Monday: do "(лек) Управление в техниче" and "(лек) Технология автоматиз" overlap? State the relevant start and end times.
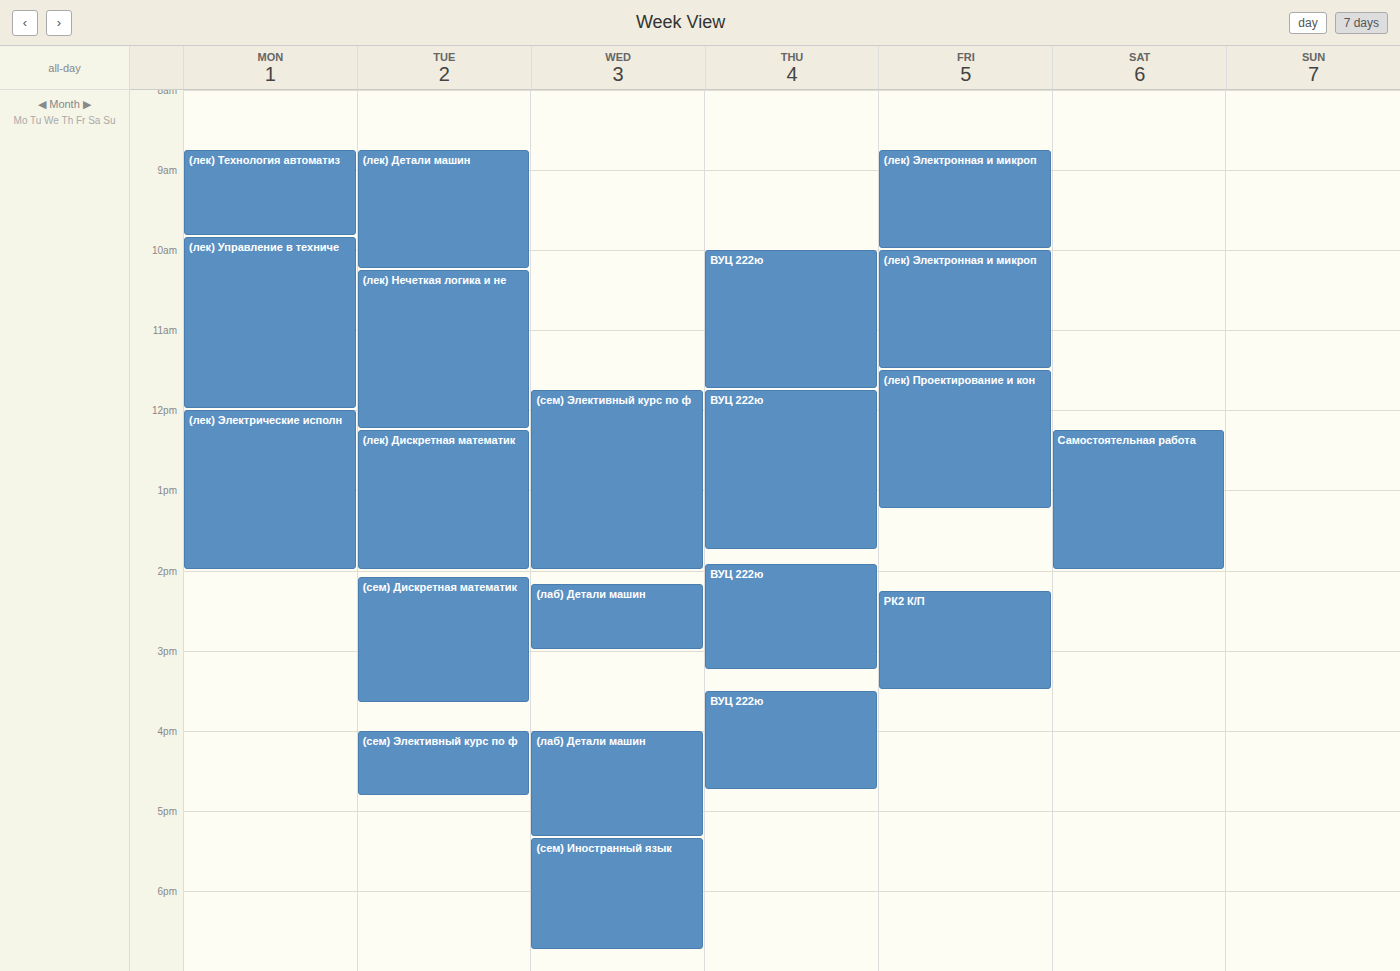
"(лек) Технология автоматиз" ends at 9:50 AM, exactly when "(лек) Управление в техниче" starts -- they touch but do not overlap.